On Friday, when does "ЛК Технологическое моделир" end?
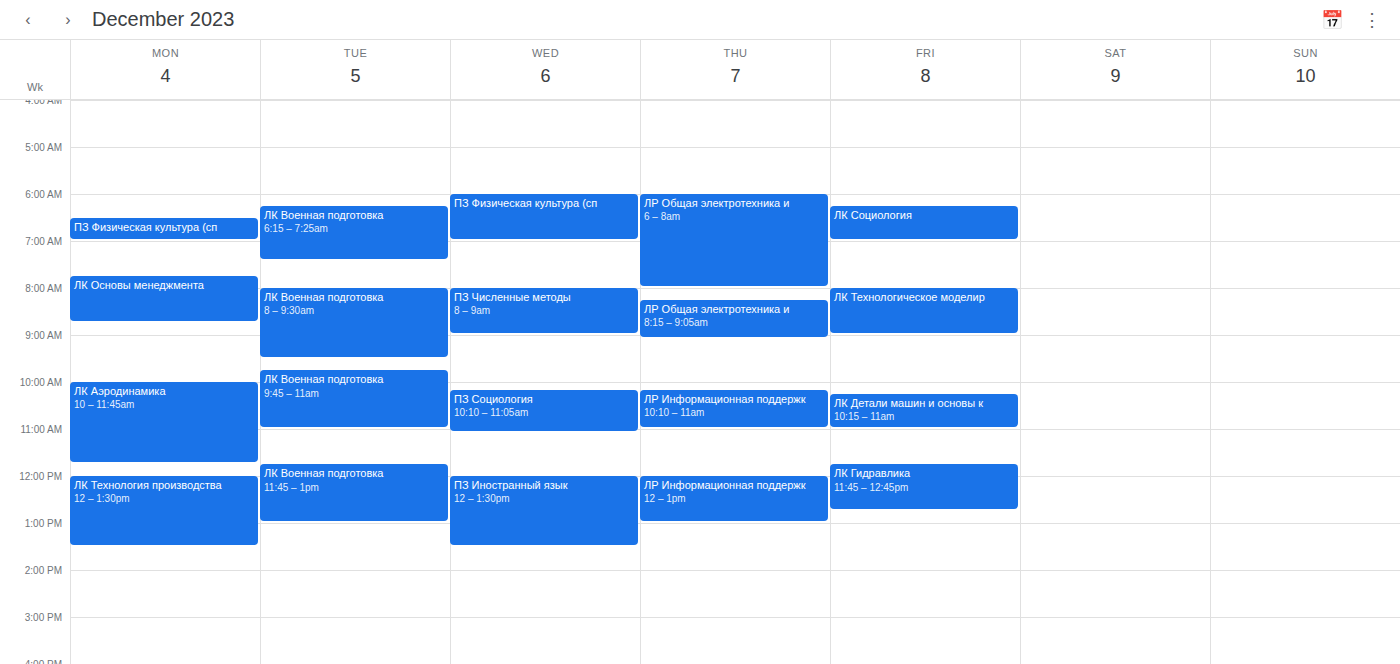
9:00 AM